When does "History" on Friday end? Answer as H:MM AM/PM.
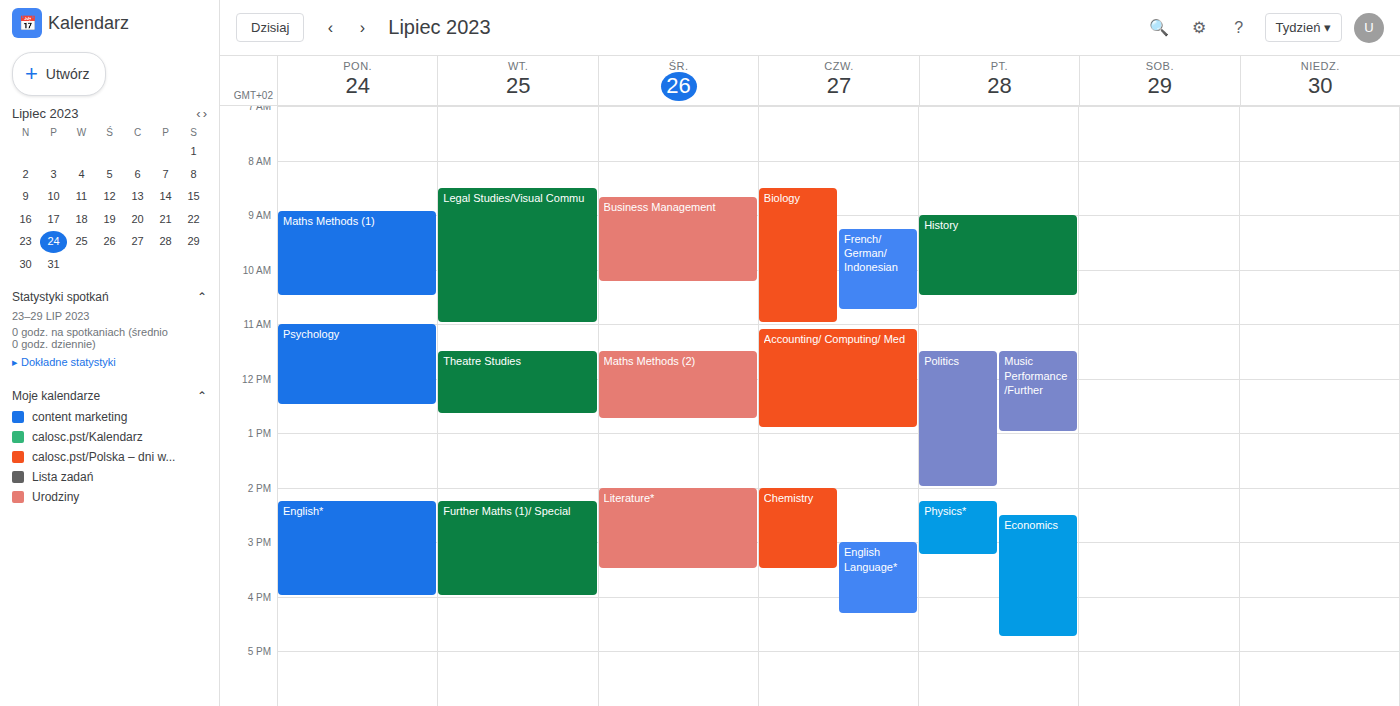
10:30 AM